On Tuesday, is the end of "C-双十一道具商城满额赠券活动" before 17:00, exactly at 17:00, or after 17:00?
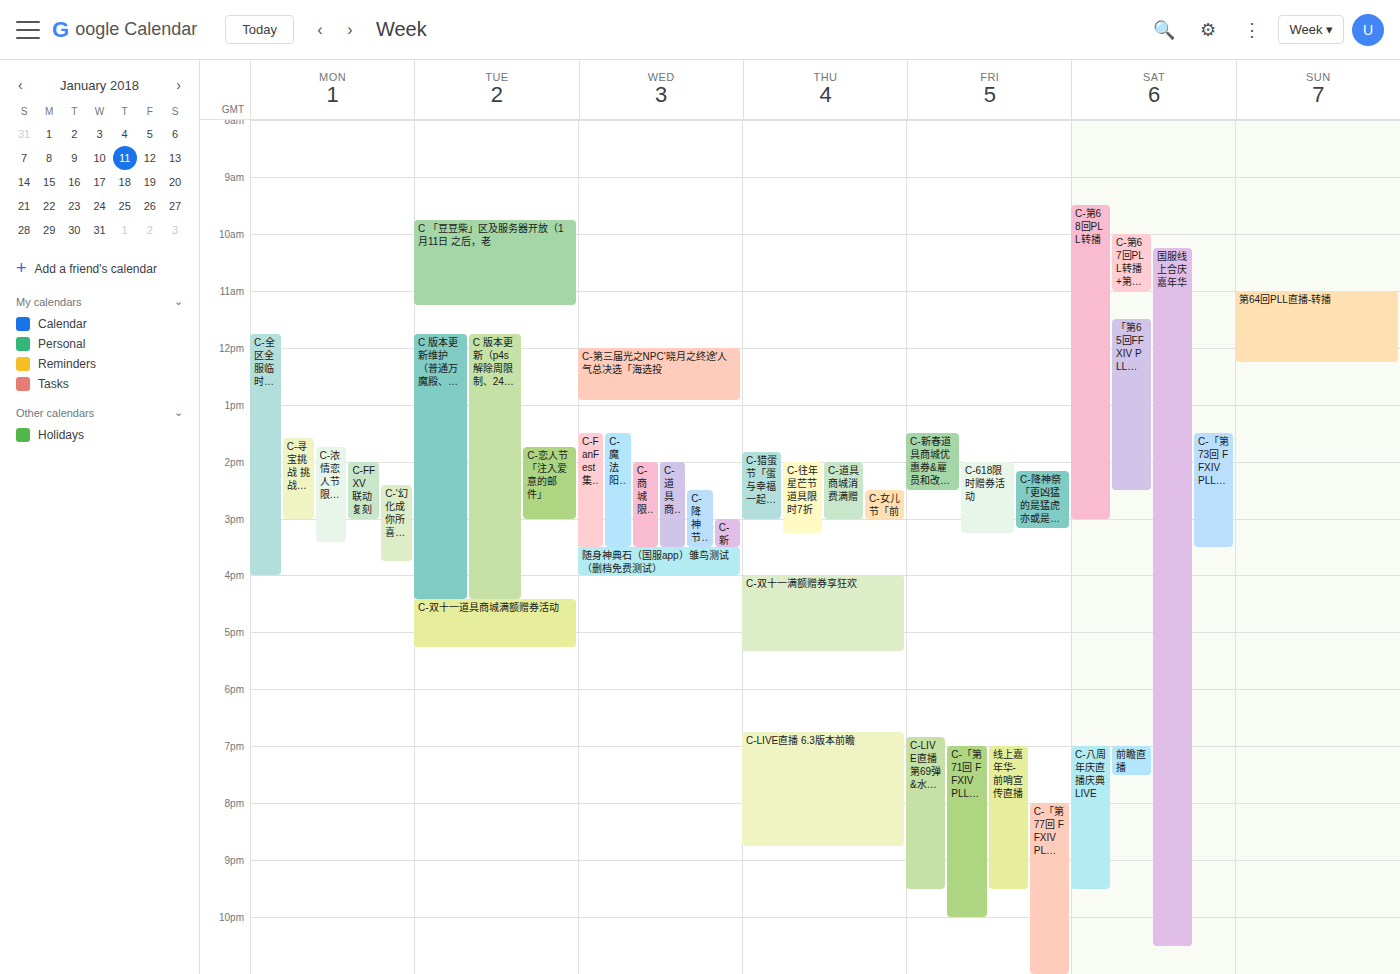
17:15 -- after 17:00, 15 minutes below the 17:00 line.